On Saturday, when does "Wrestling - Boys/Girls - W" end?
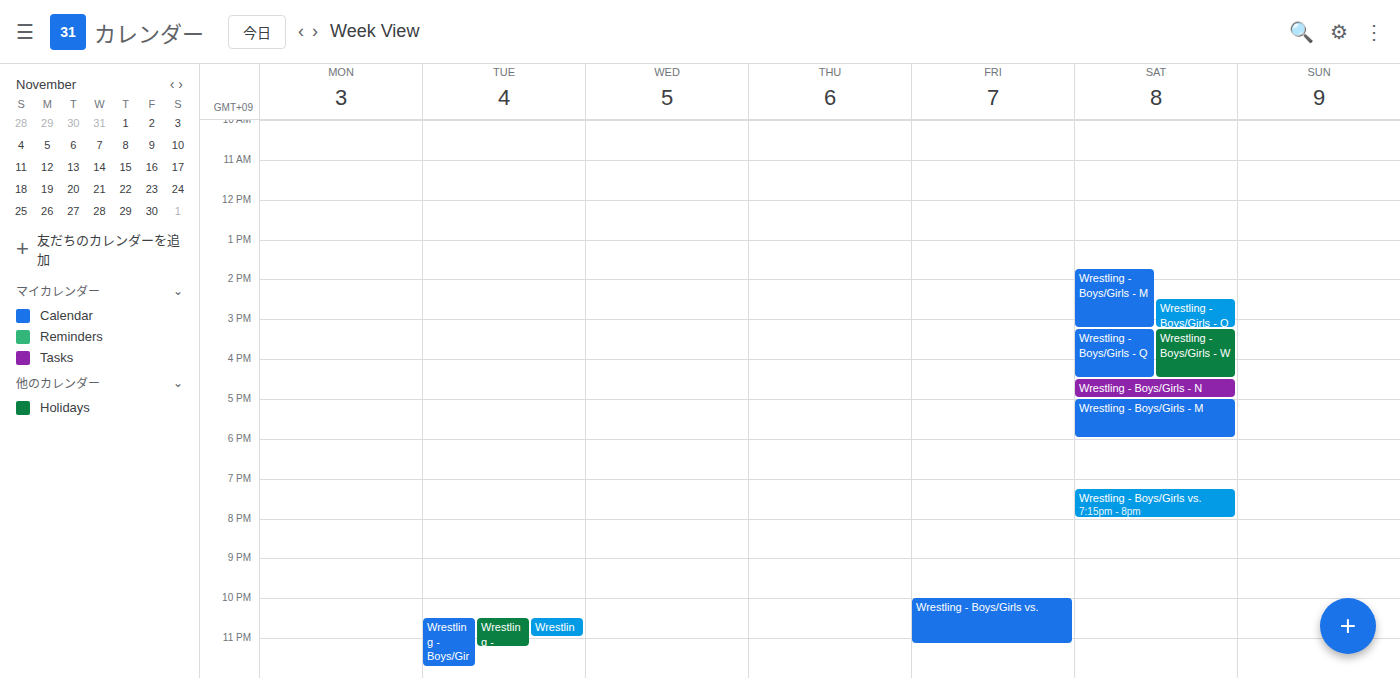
4:30 PM